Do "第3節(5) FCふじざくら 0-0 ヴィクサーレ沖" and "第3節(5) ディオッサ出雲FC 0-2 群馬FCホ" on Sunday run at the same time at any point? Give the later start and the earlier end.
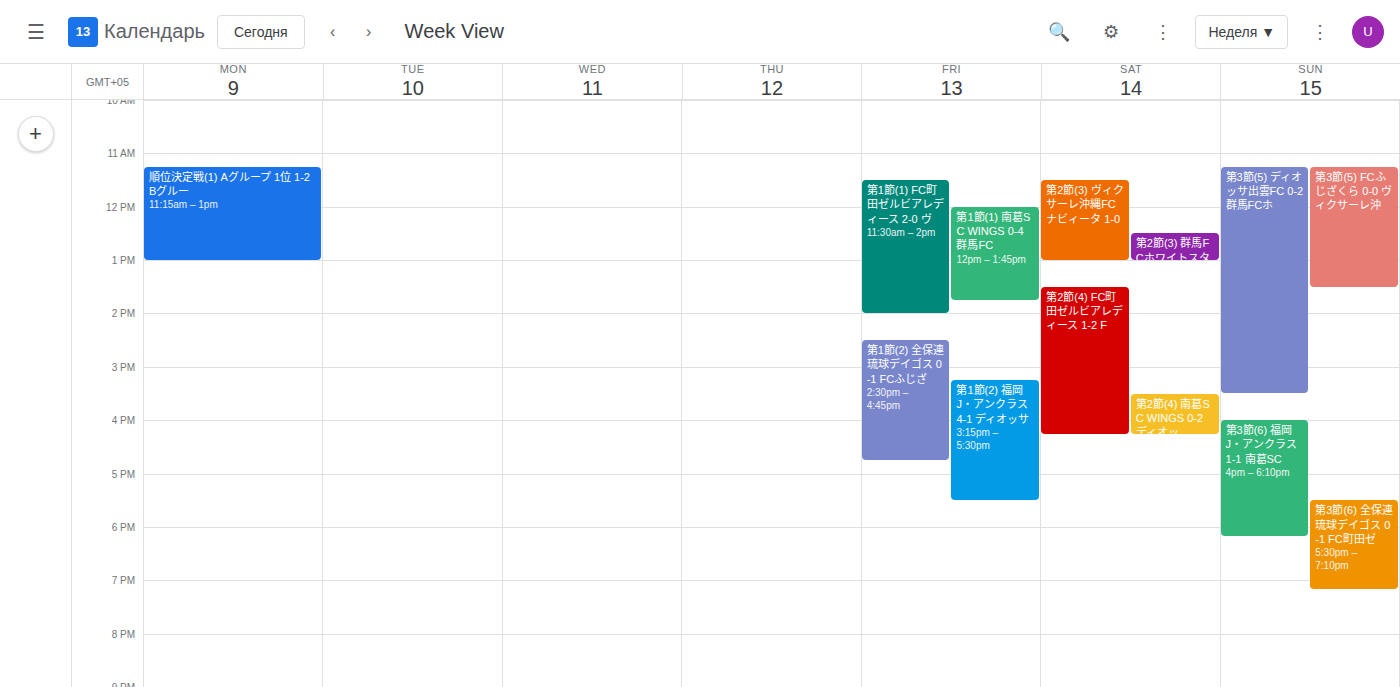
"第3節(5) FCふじざくら 0-0 ヴィクサーレ沖" runs 11:15 AM to 1:30 PM, inside "第3節(5) ディオッサ出雲FC 0-2 群馬FCホ" -- they overlap.